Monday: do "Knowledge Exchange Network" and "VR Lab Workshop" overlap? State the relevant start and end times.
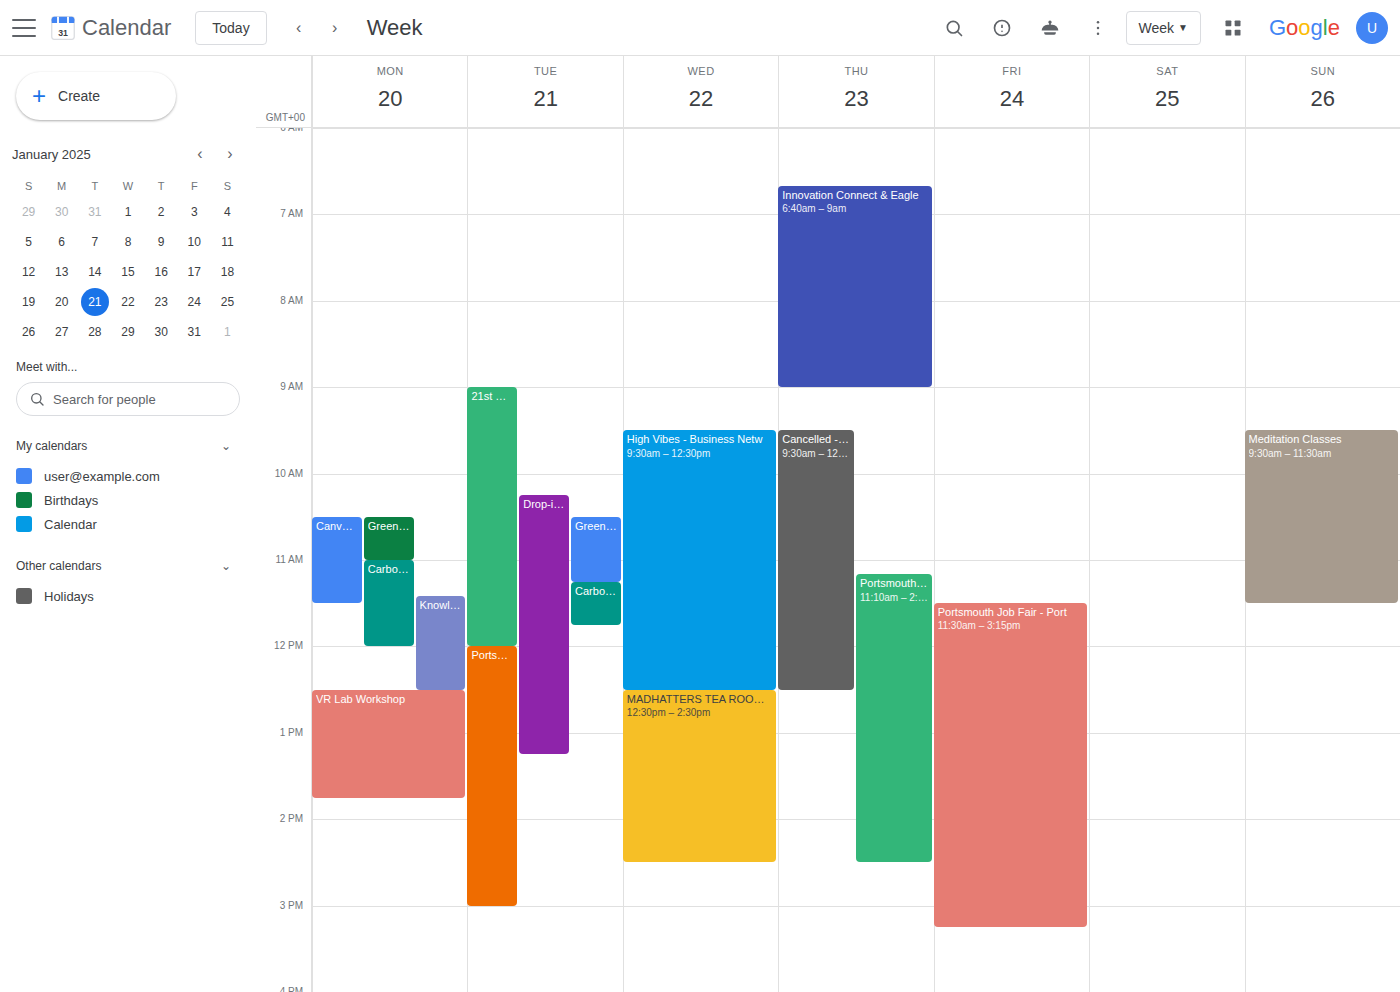
"Knowledge Exchange Network" ends at 12:30 PM, exactly when "VR Lab Workshop" starts -- they touch but do not overlap.